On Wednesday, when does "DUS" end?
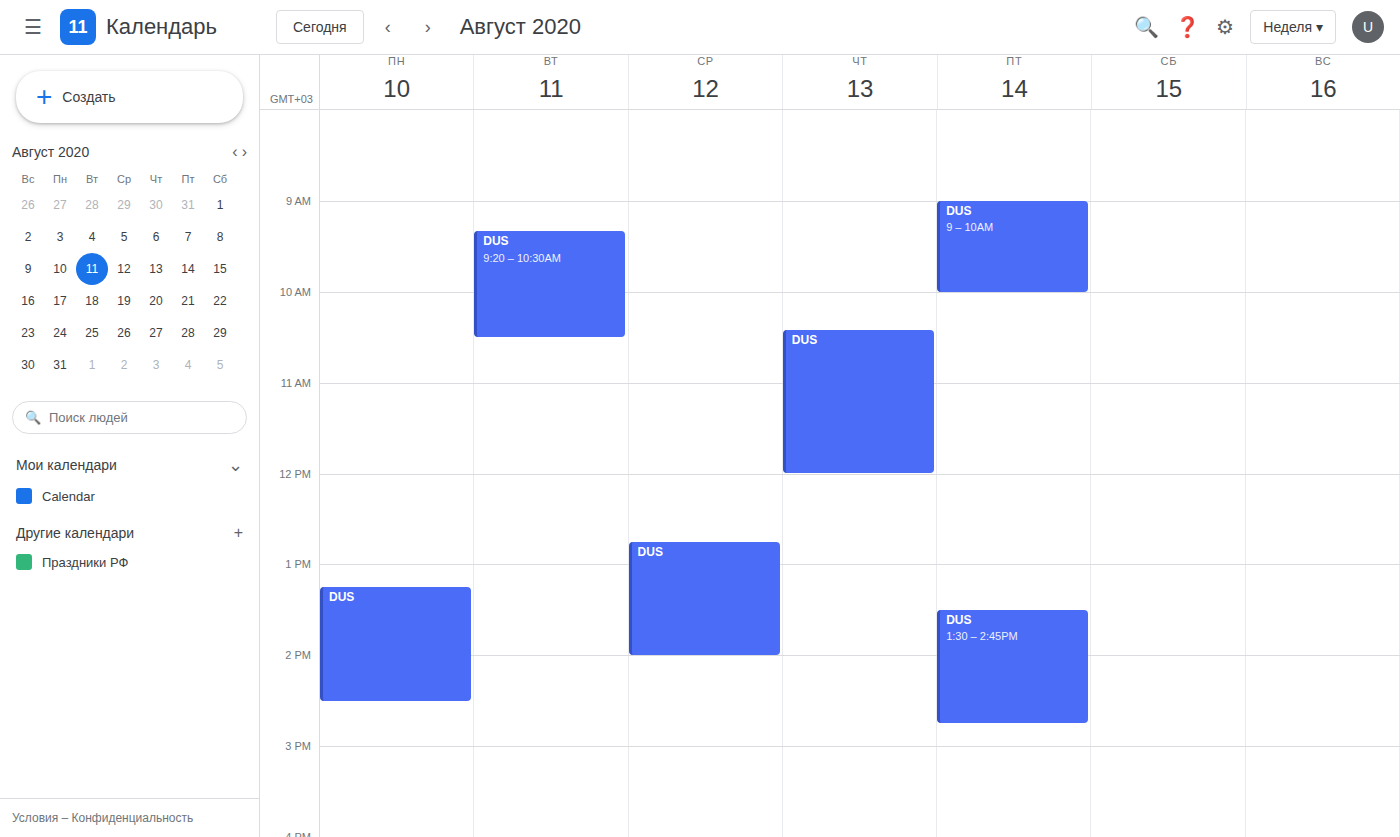
2:00 PM